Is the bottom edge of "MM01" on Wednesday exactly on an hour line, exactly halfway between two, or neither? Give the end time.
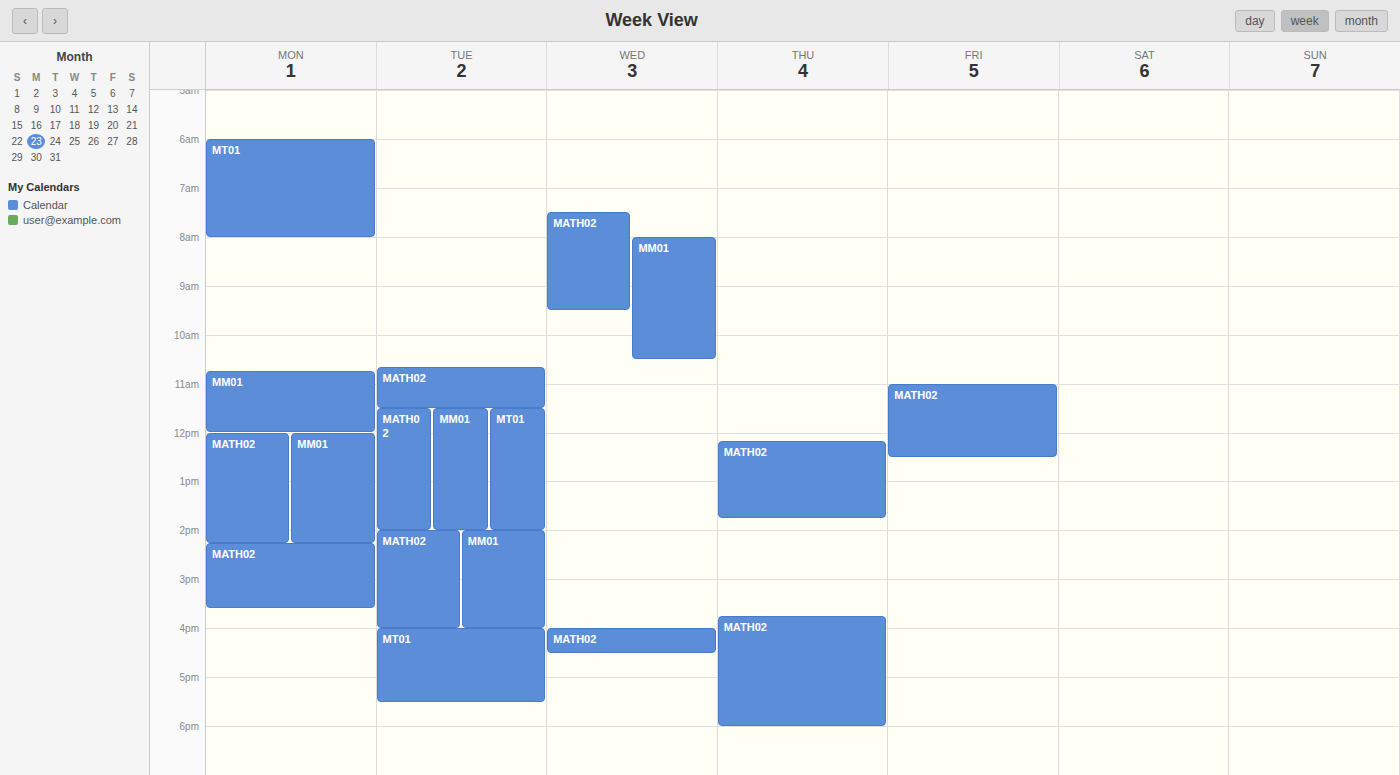
10:30 AM -- halfway between the 10 AM and 11 AM lines.